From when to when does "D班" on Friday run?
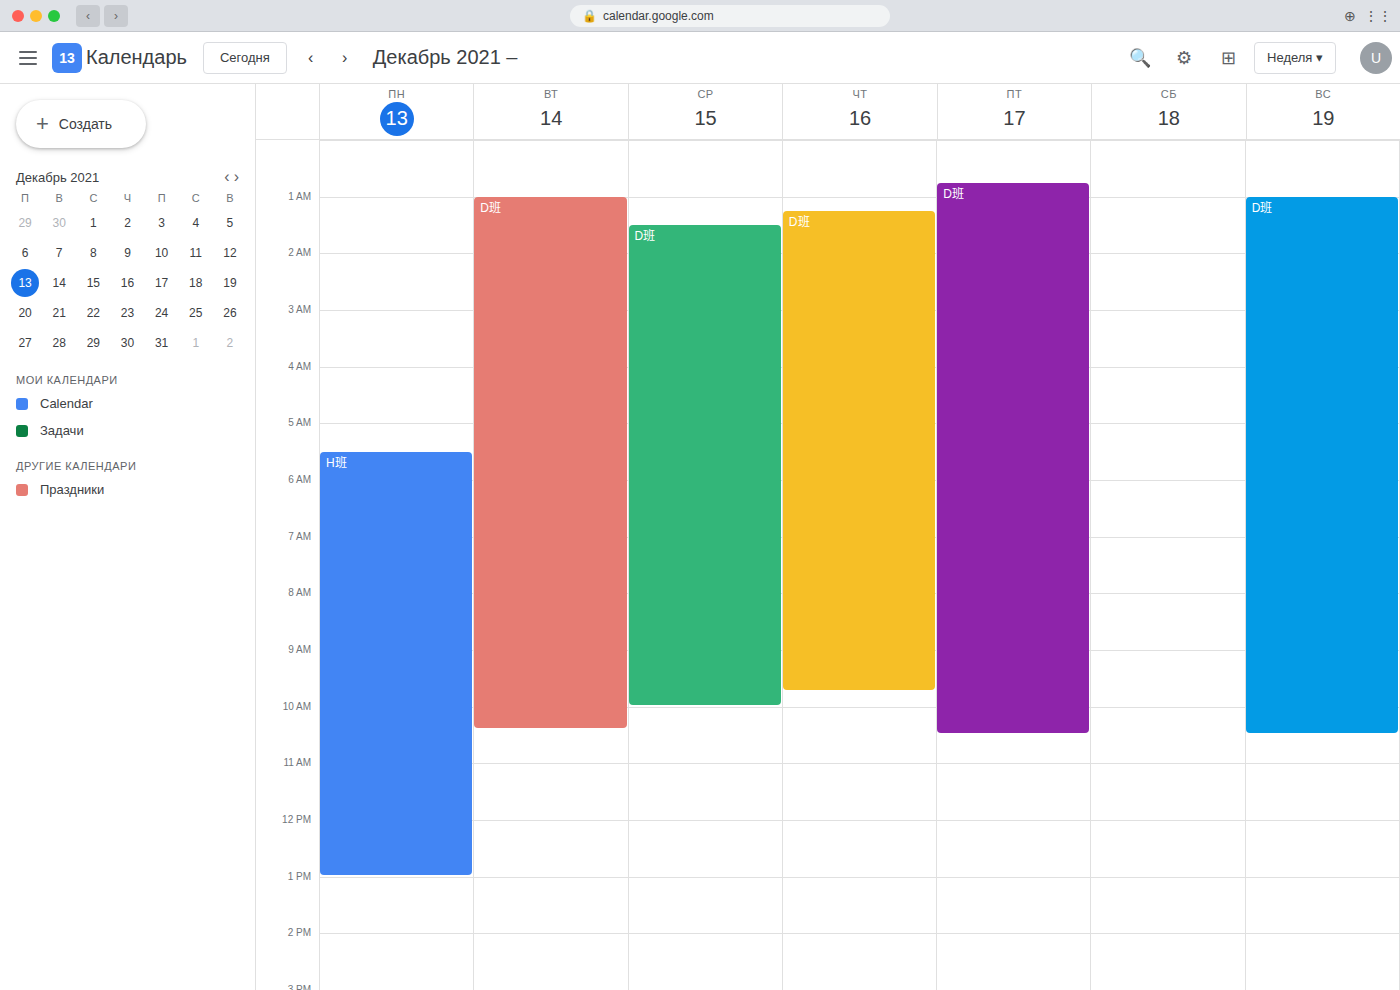
12:45 AM to 10:30 AM